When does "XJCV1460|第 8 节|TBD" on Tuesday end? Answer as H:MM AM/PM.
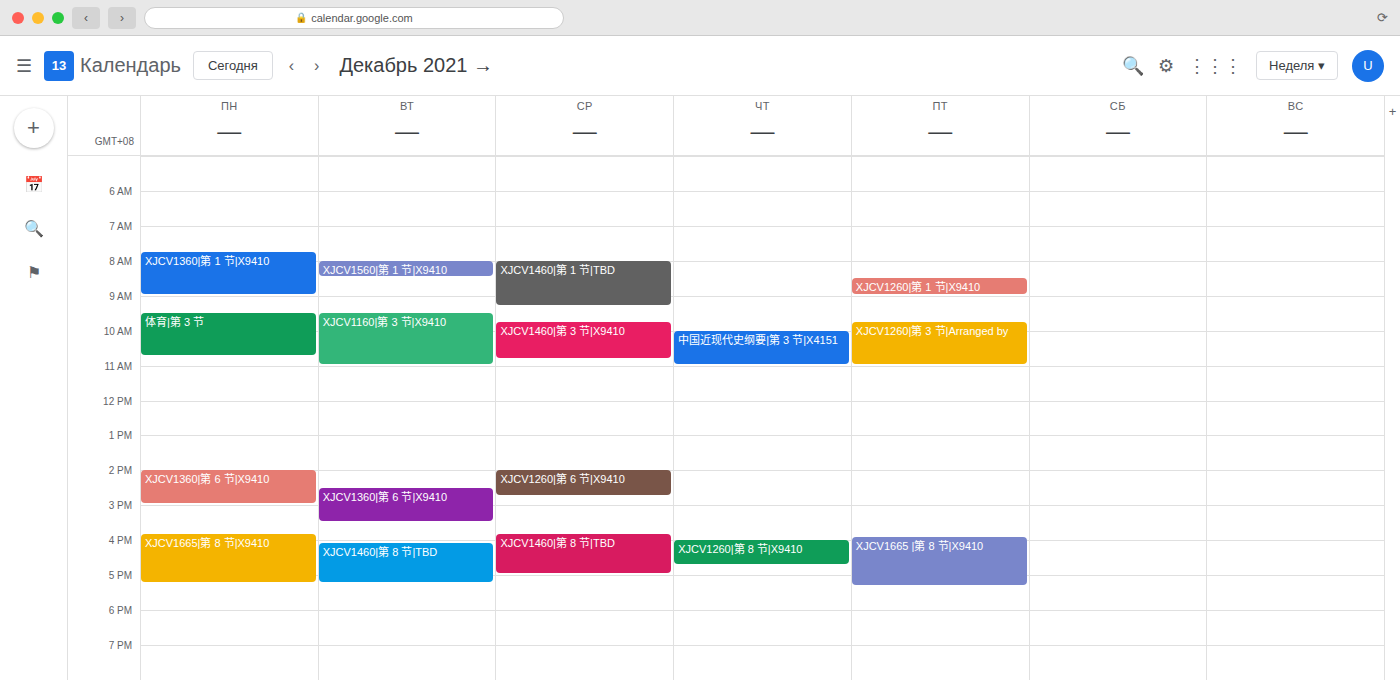
5:15 PM